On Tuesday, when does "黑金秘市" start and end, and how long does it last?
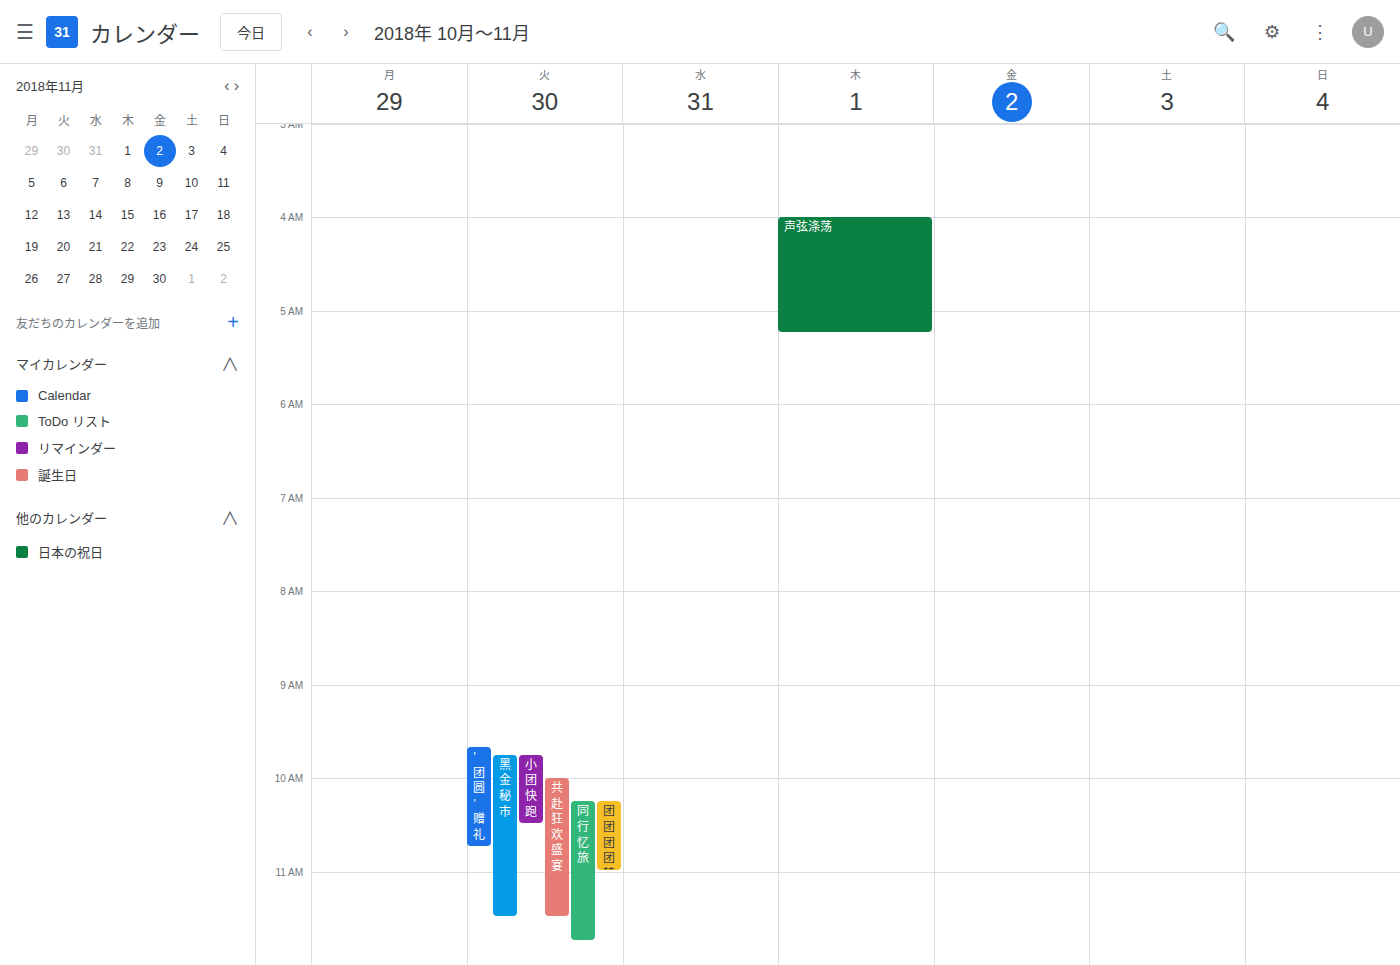
9:45 AM to 11:30 AM, 1 hour 45 minutes